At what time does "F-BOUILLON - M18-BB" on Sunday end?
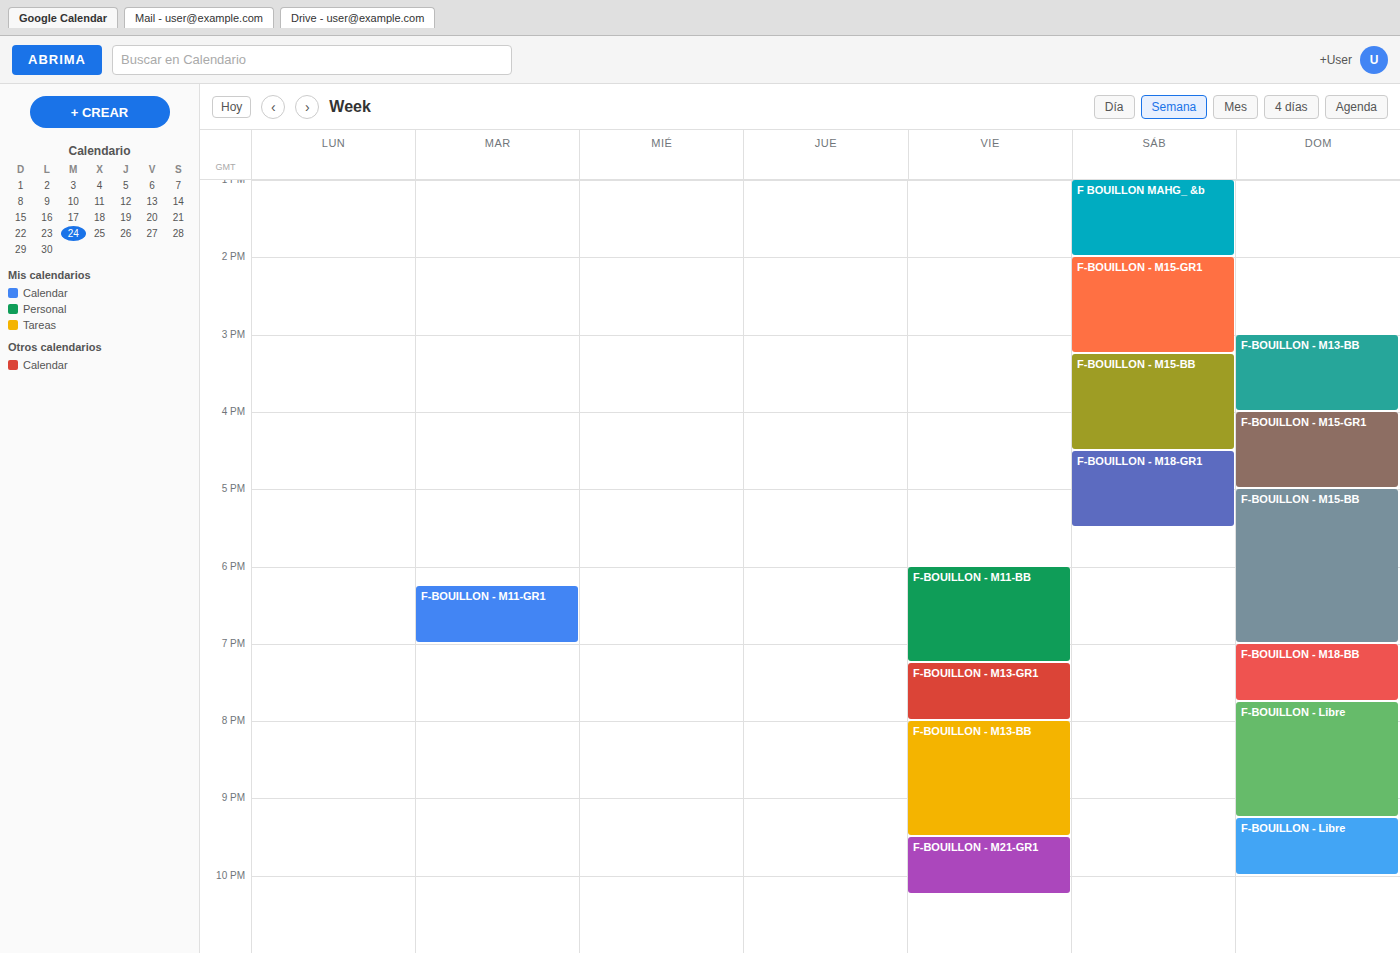
7:45 PM